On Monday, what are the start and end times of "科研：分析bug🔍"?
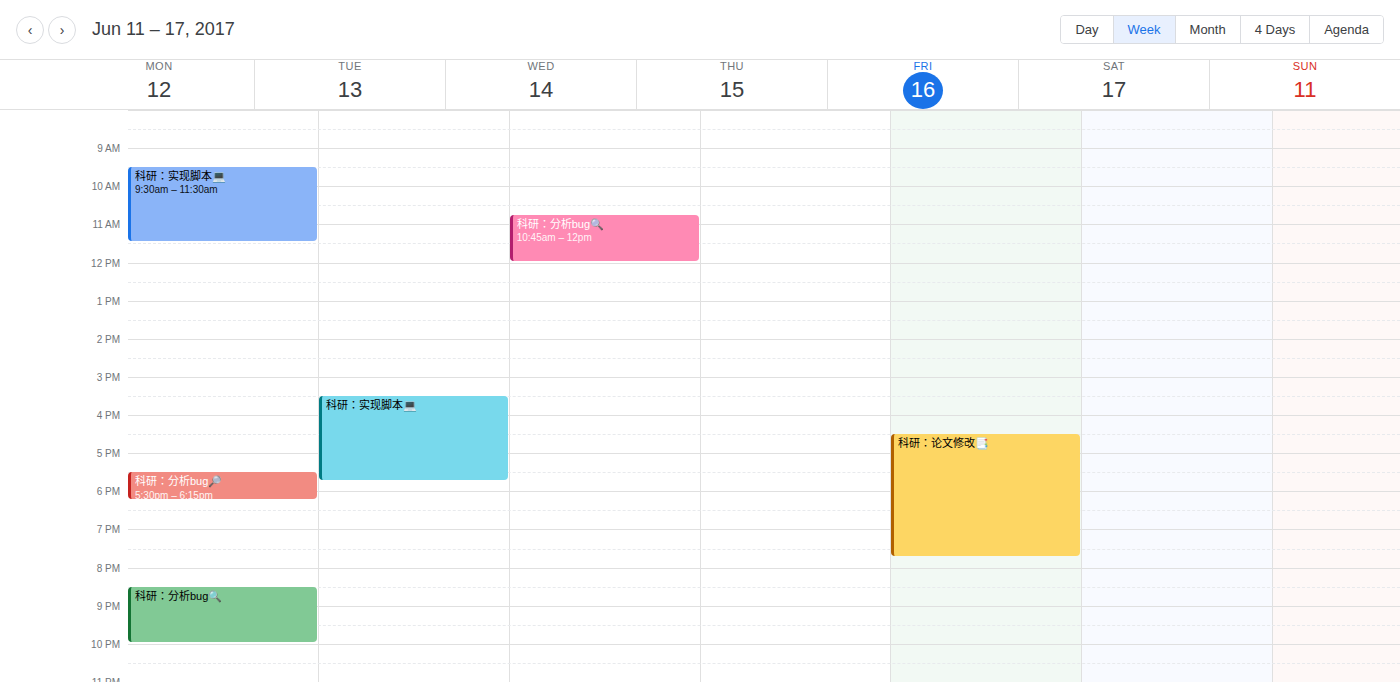
8:30 PM to 10:00 PM